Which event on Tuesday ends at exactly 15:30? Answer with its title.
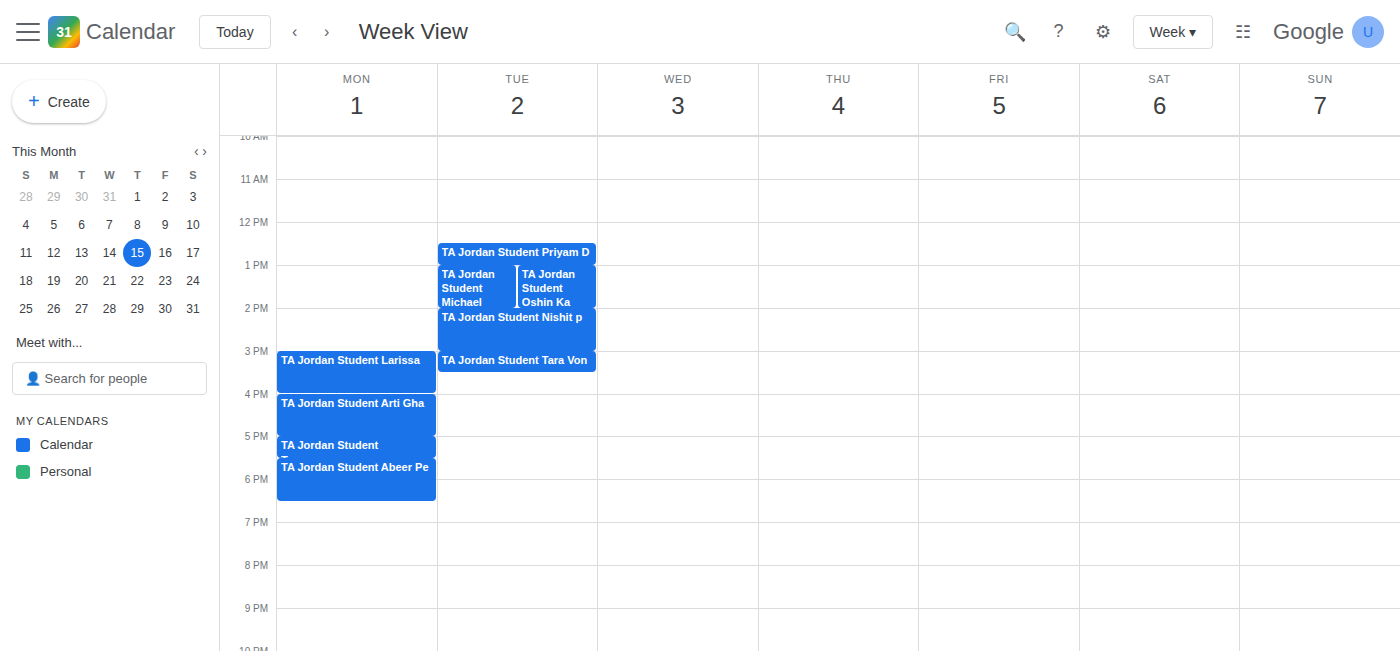
"TA Jordan Student Tara Von"